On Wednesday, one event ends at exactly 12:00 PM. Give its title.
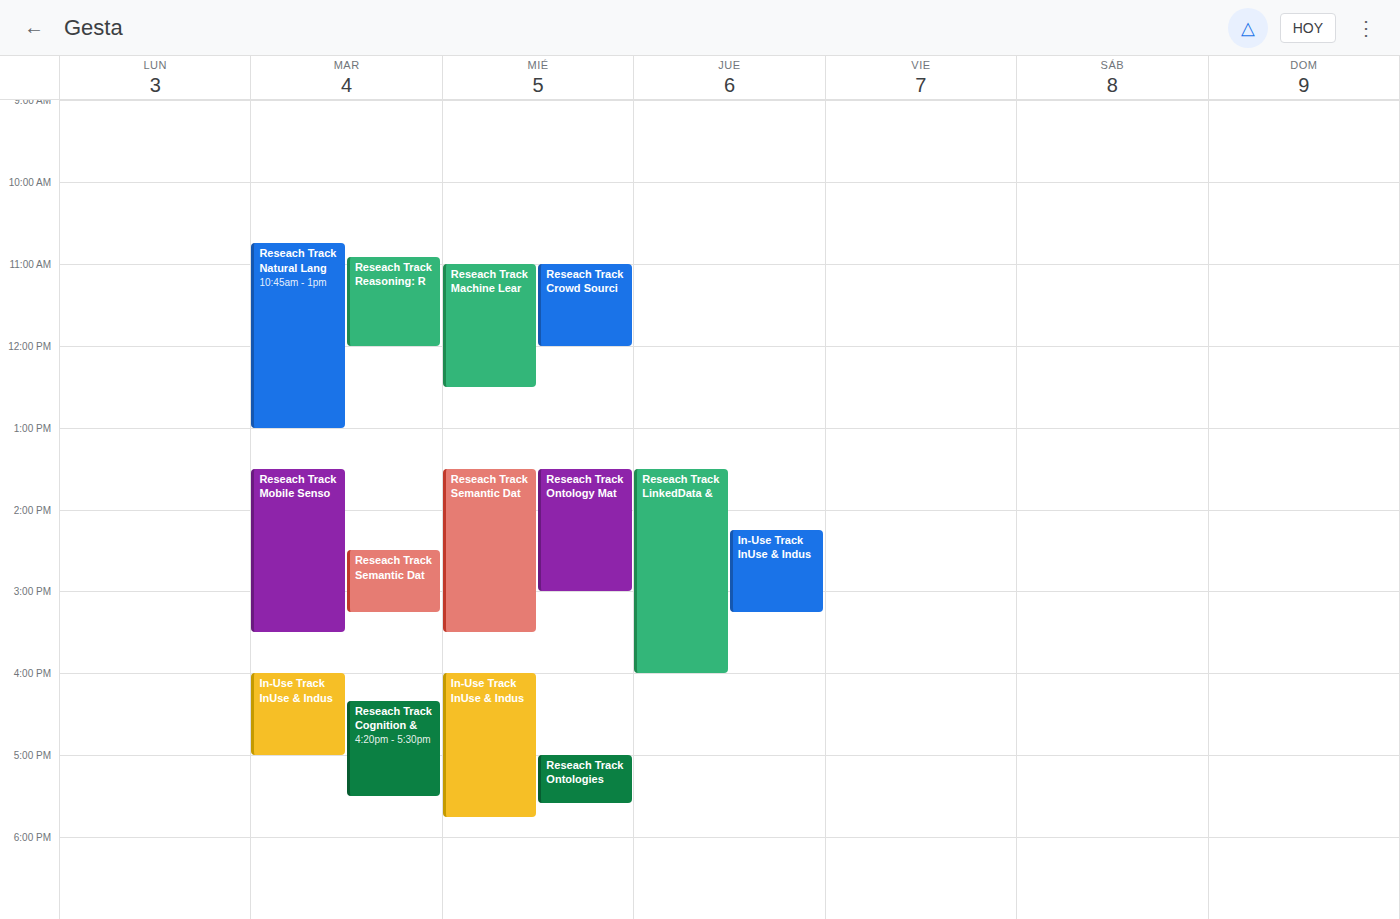
"Reseach Track Crowd Sourci"